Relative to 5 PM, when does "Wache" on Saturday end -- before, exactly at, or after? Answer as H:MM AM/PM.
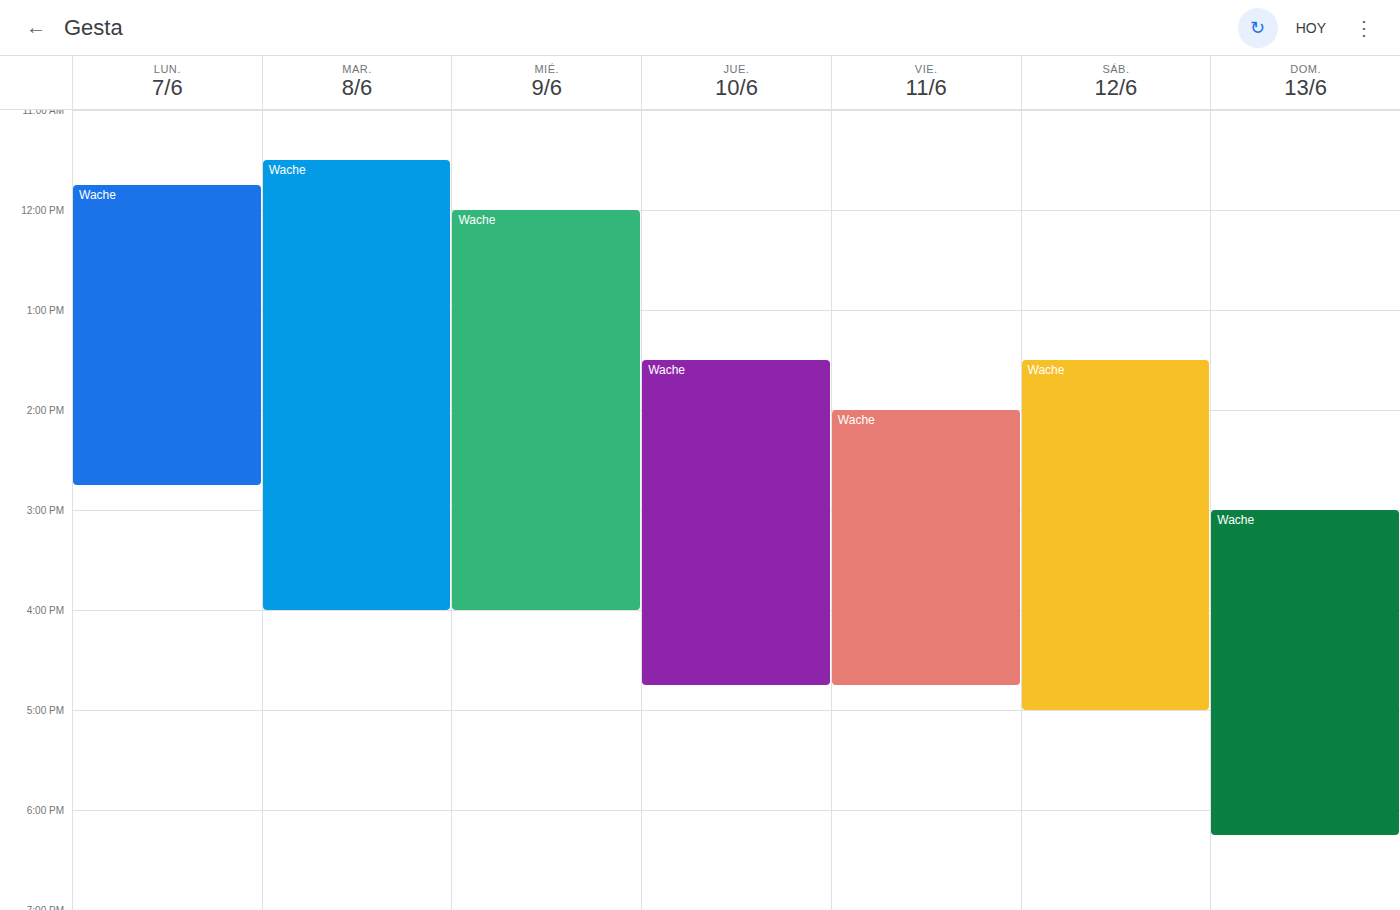
5:00 PM -- exactly at 5 PM, on the 5 PM line.